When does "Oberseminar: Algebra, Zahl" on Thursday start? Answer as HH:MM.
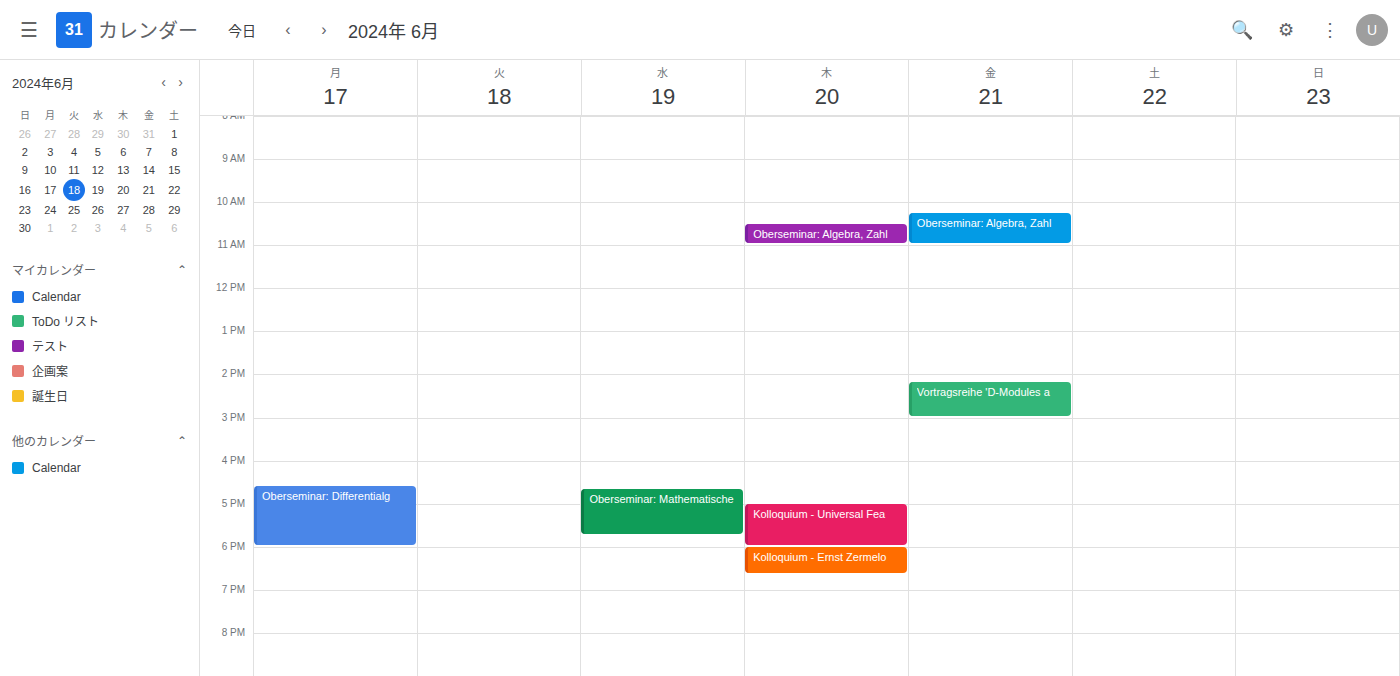
10:30